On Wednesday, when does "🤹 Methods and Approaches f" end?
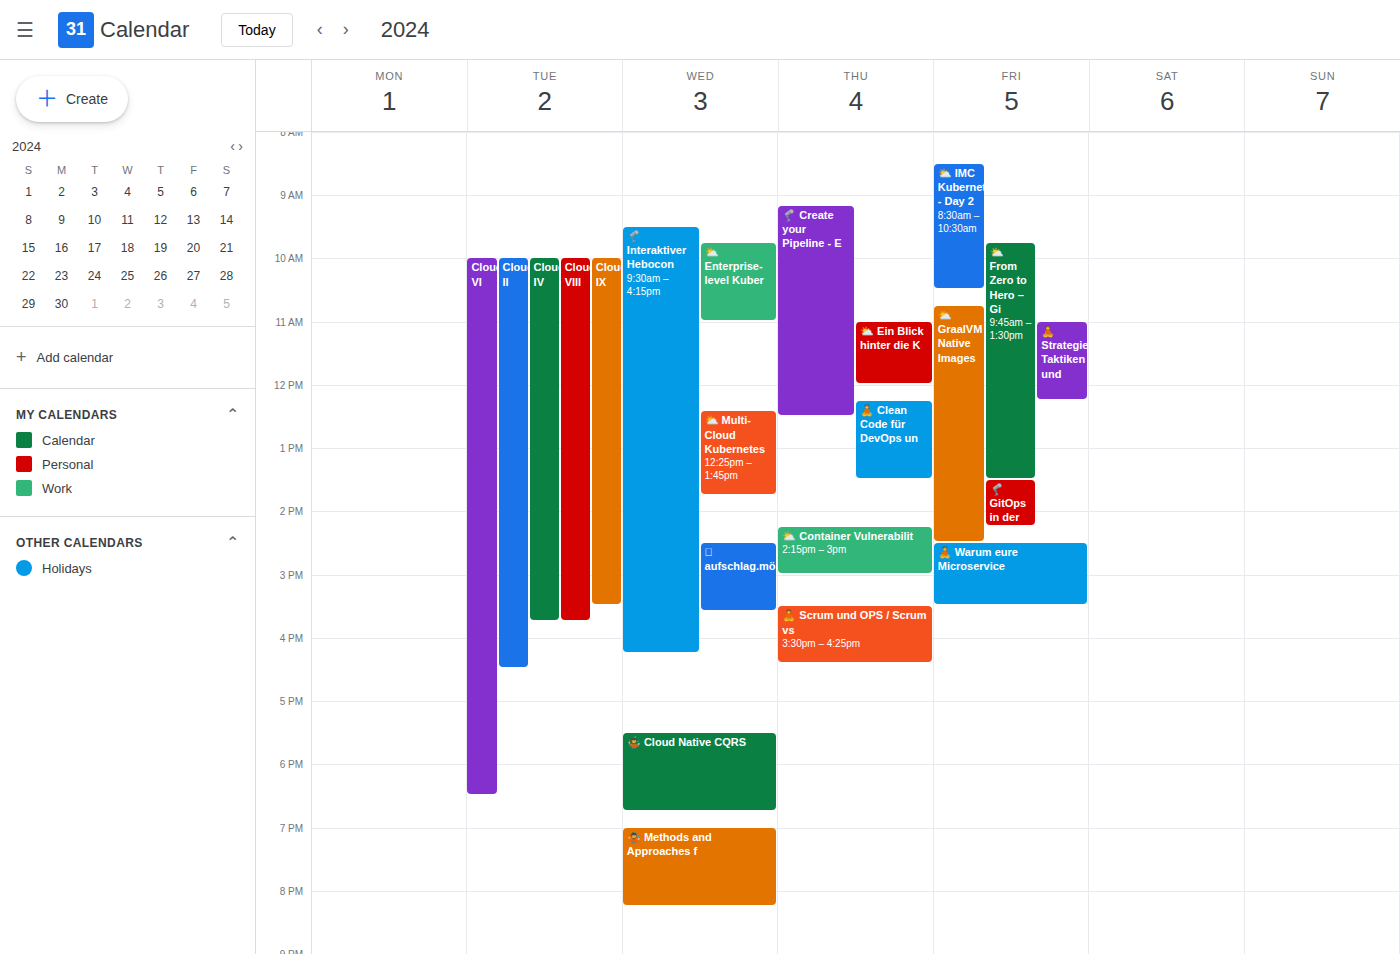
8:15 PM